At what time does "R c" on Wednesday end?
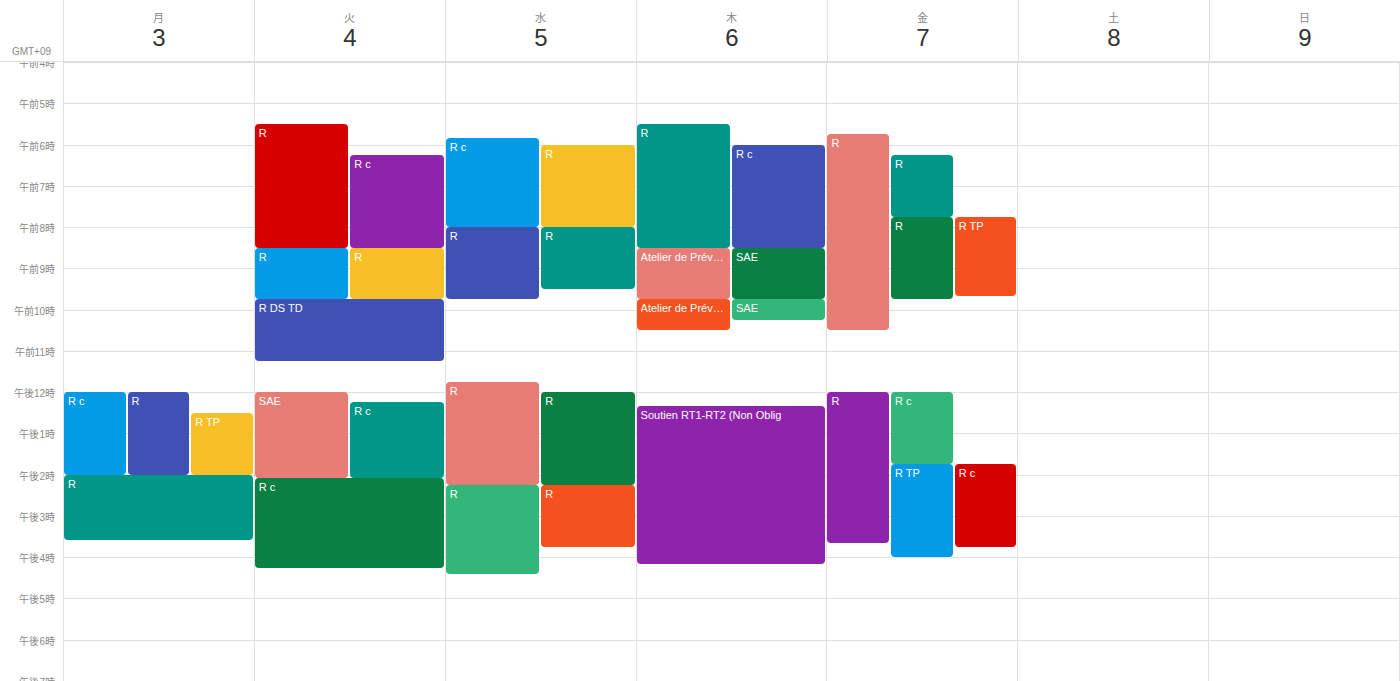
8:00 AM